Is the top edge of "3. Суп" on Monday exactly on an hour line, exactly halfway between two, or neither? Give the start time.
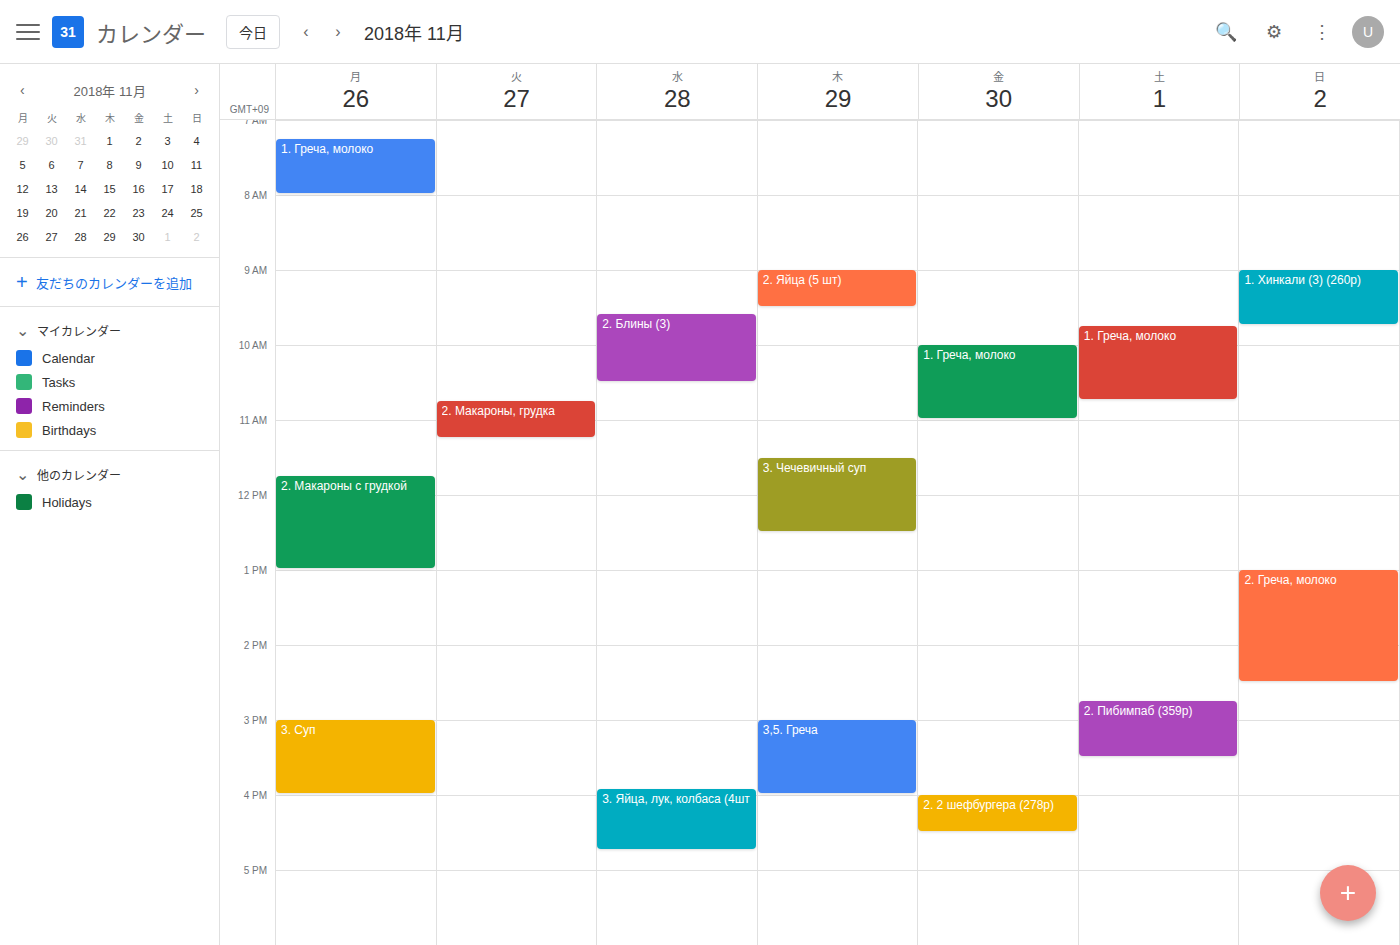
3:00 PM -- exactly on the 3 PM line.